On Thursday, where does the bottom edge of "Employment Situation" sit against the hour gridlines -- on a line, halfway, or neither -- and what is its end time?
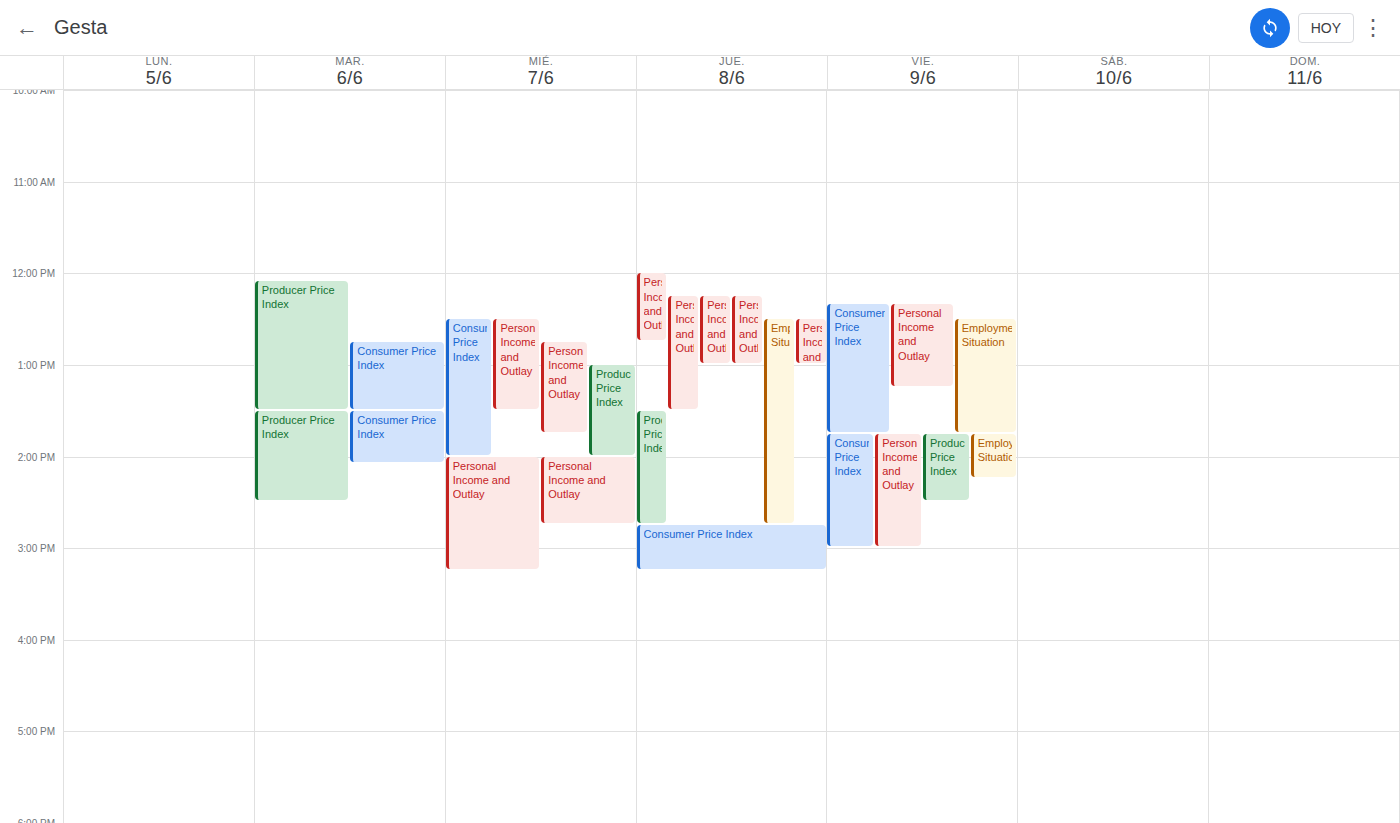
2:45 PM -- neither: three quarters of the way from the 2 PM line to the 3 PM line.